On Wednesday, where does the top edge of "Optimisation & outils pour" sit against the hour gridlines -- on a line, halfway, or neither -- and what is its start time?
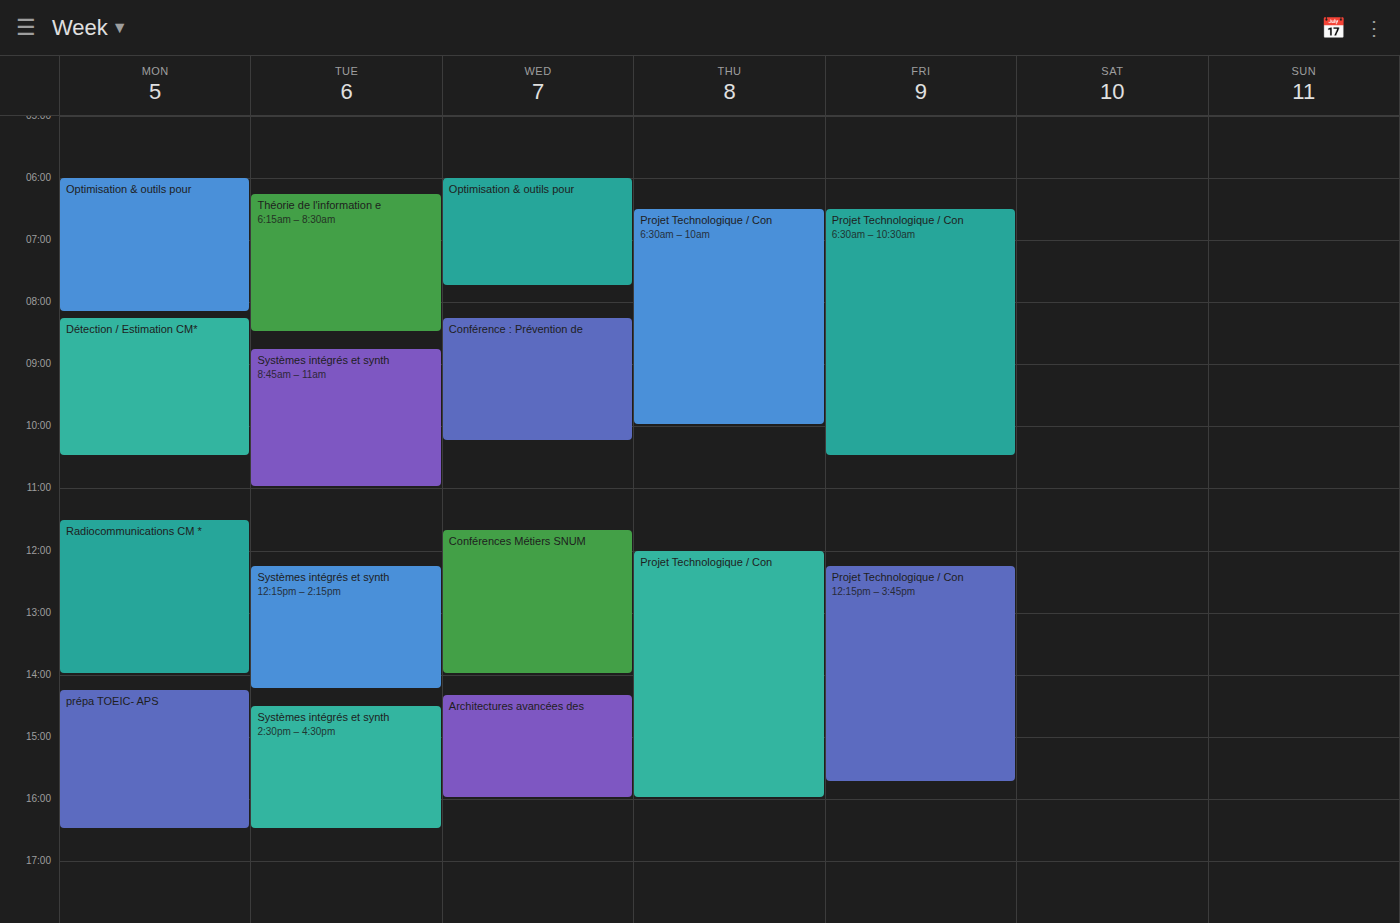
6:00 AM -- exactly on the 6 AM line.